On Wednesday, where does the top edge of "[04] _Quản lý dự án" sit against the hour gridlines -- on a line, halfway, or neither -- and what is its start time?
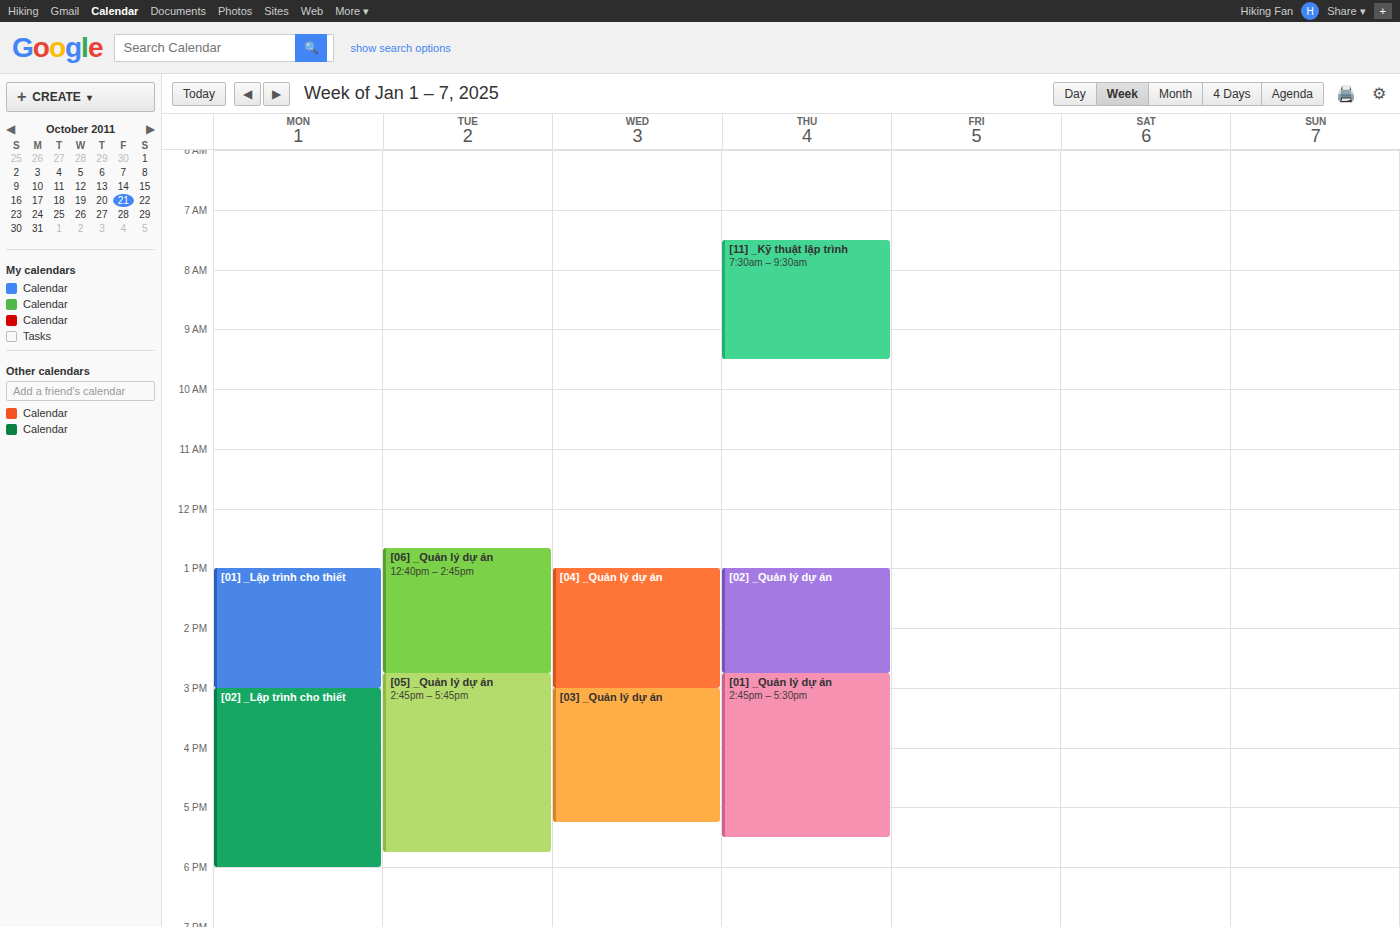
1:00 PM -- exactly on the 1 PM line.